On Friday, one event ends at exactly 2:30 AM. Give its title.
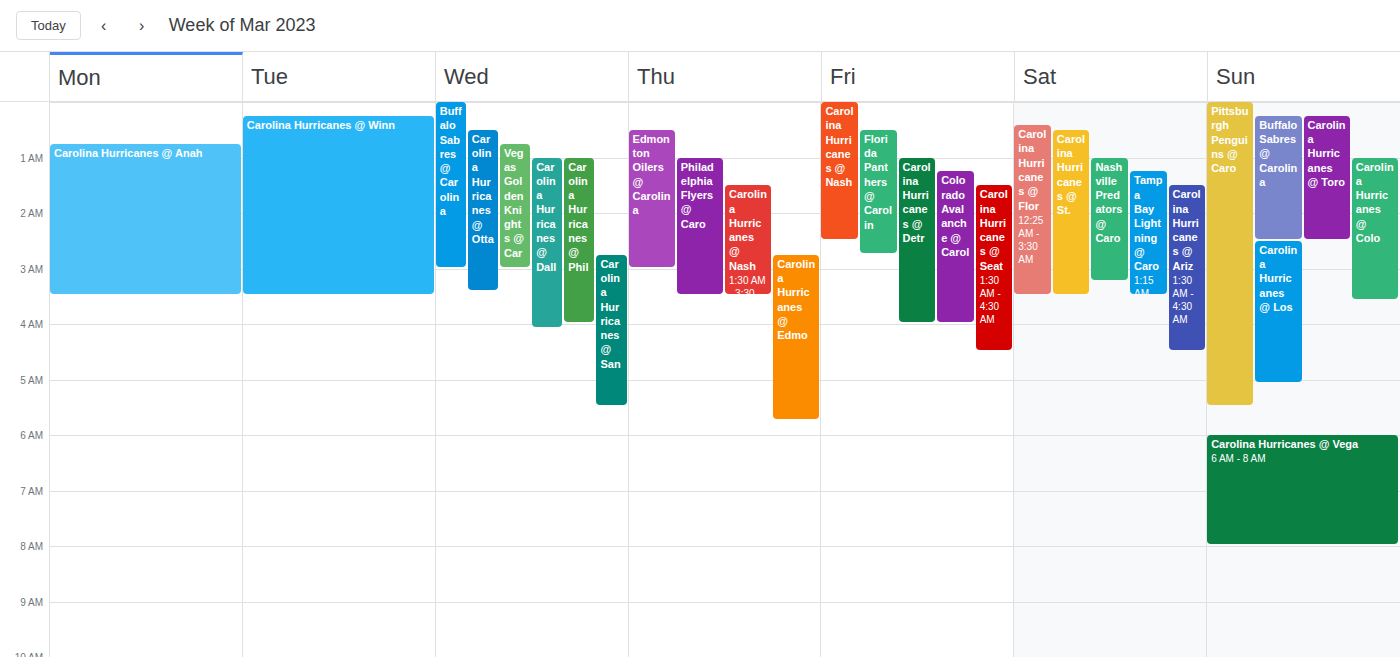
"Carolina Hurricanes @ Nash"